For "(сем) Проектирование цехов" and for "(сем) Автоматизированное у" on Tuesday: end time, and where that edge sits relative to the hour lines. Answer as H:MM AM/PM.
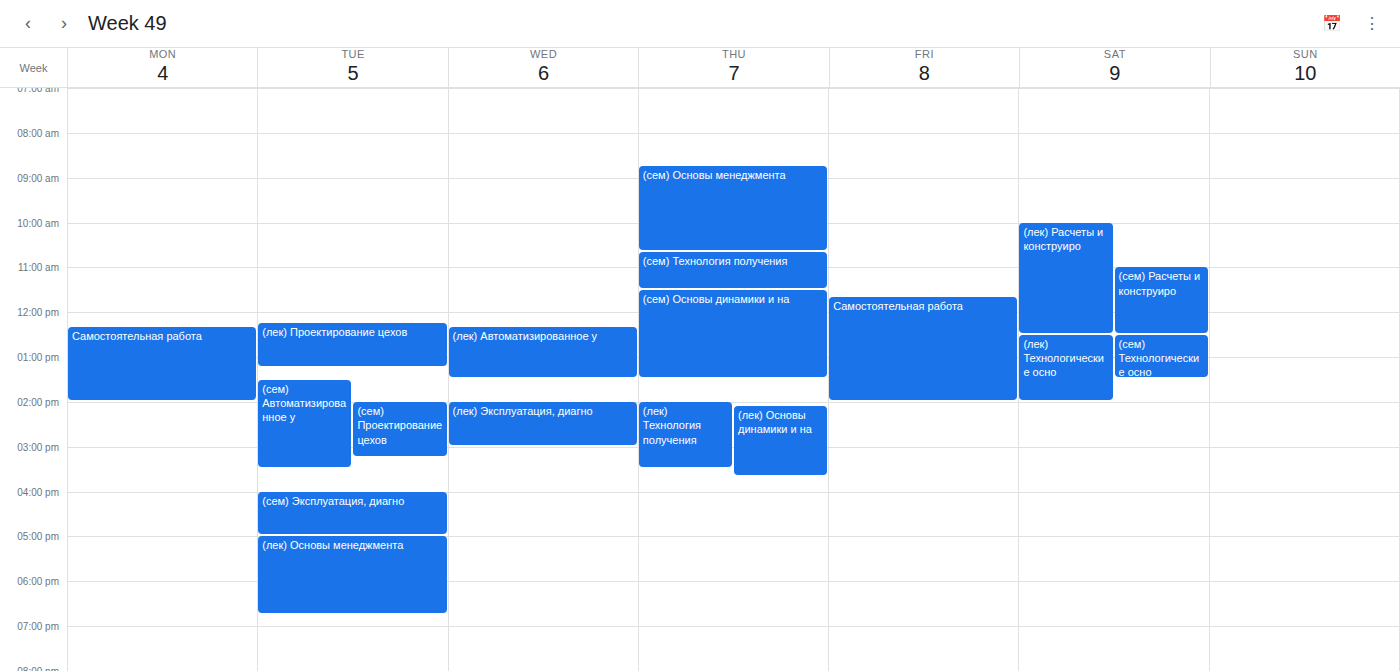
"(сем) Проектирование цехов": 3:15 PM, neither: a quarter of the way from the 3 PM line to the 4 PM line. "(сем) Автоматизированное у": 3:30 PM, halfway between the 3 PM and 4 PM lines.